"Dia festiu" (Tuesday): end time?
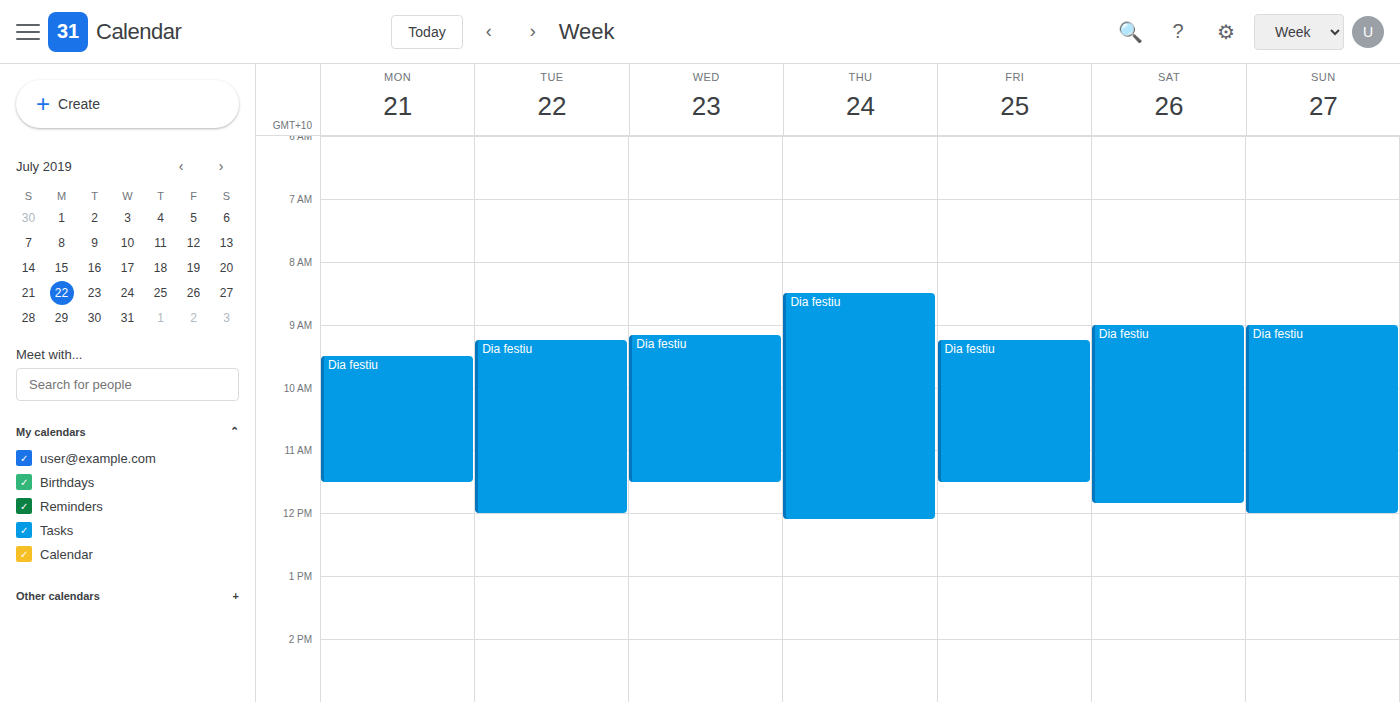
12:00